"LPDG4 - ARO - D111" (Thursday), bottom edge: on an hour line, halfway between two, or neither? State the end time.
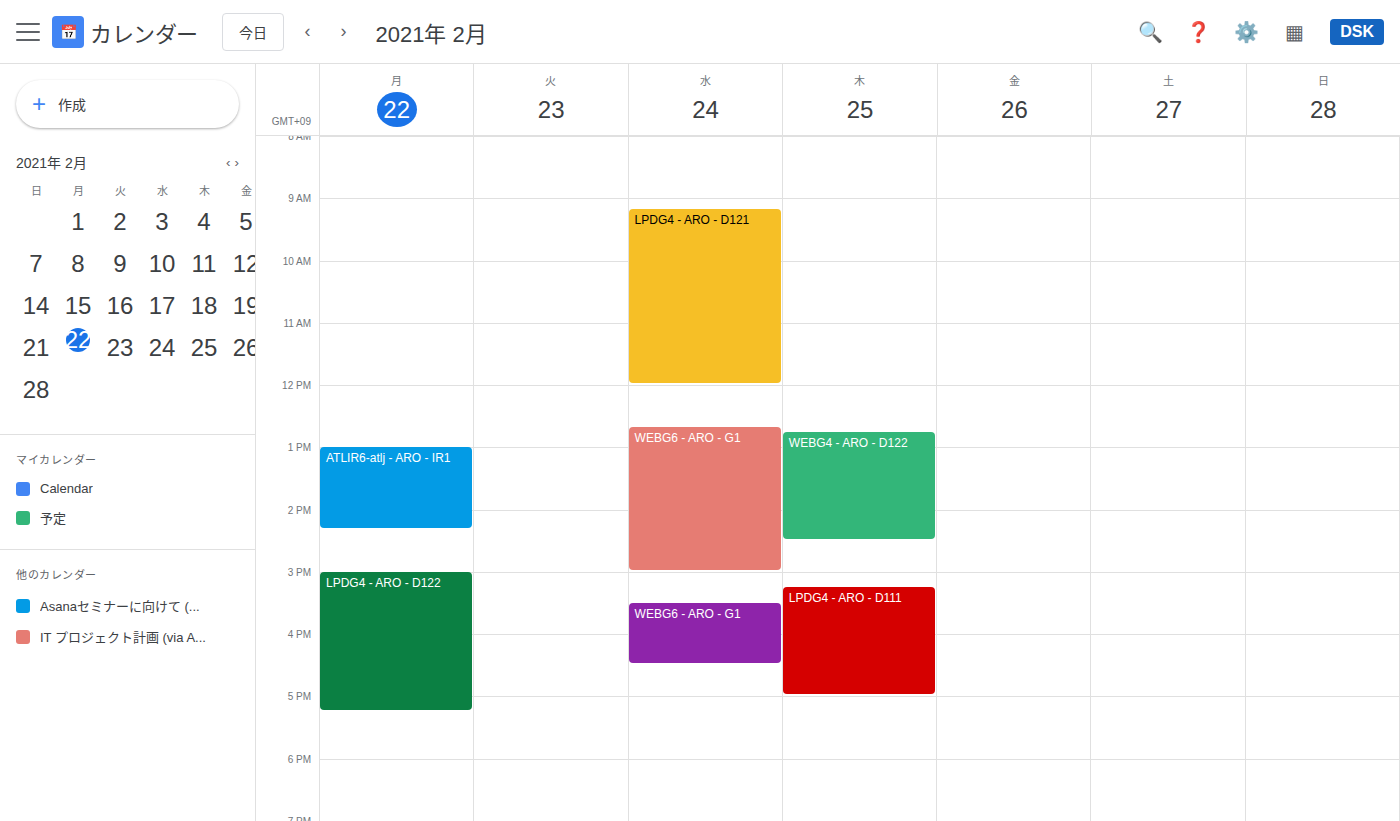
5:00 PM -- exactly on the 5 PM line.